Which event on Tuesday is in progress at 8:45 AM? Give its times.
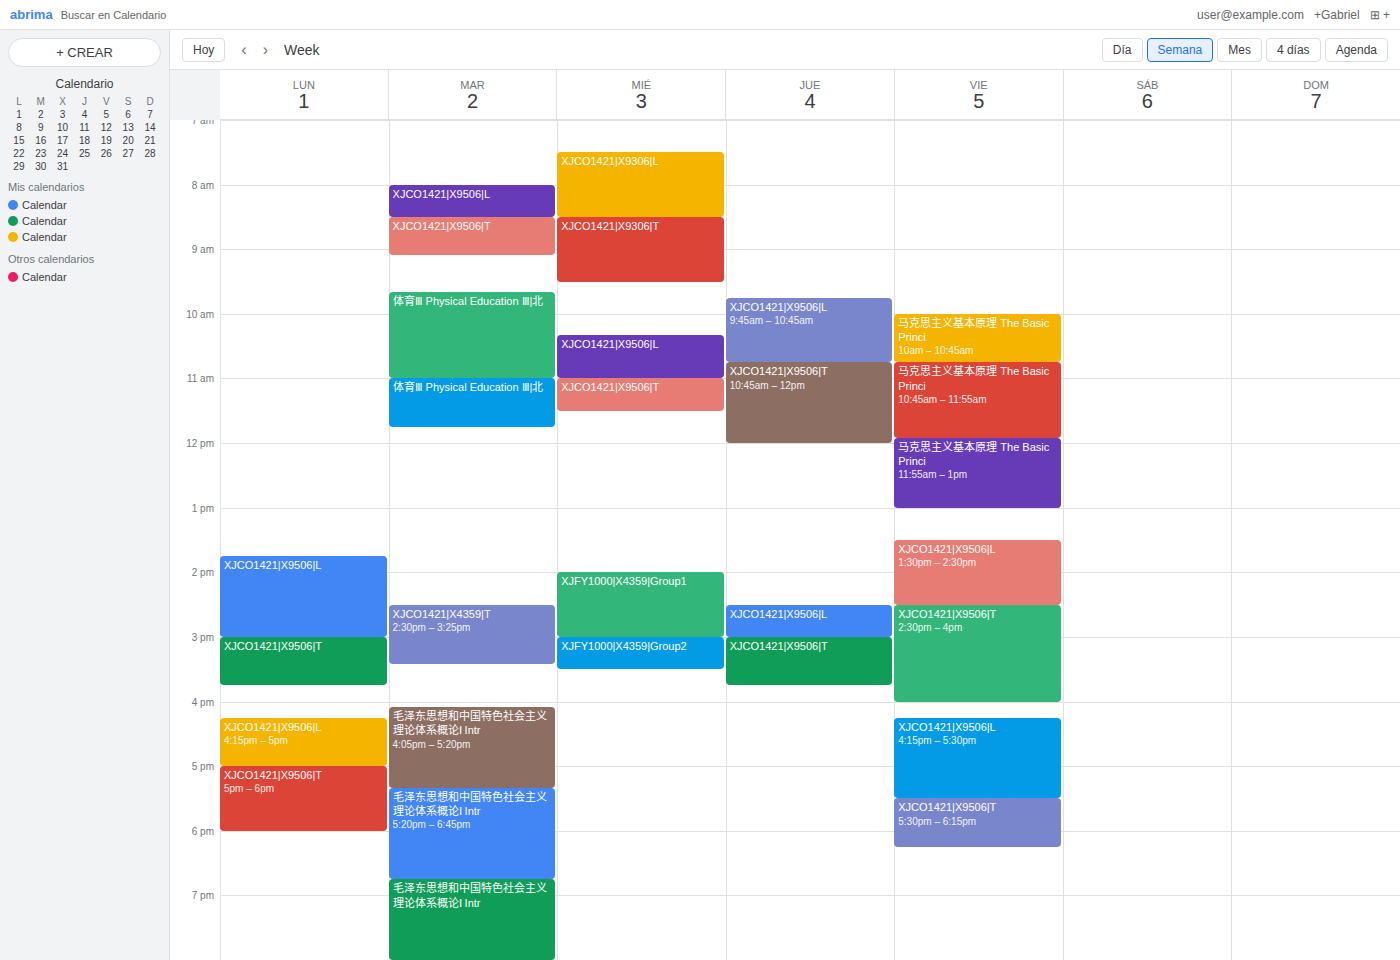
"XJCO1421|X9506|T", 8:30 AM to 9:05 AM